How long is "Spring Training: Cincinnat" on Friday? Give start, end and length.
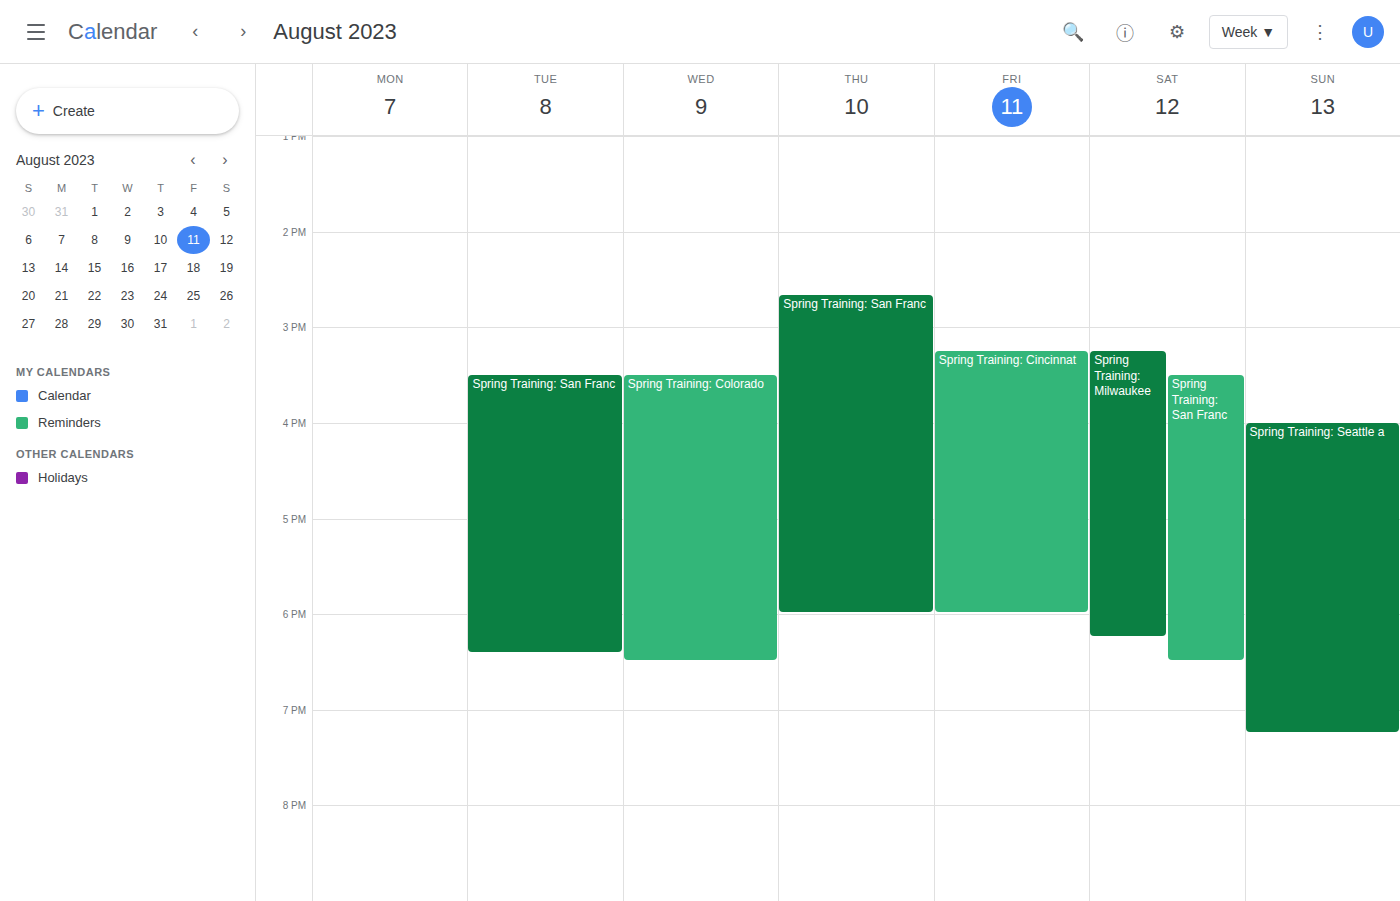
3:15 PM to 6:00 PM, 2 hours 45 minutes